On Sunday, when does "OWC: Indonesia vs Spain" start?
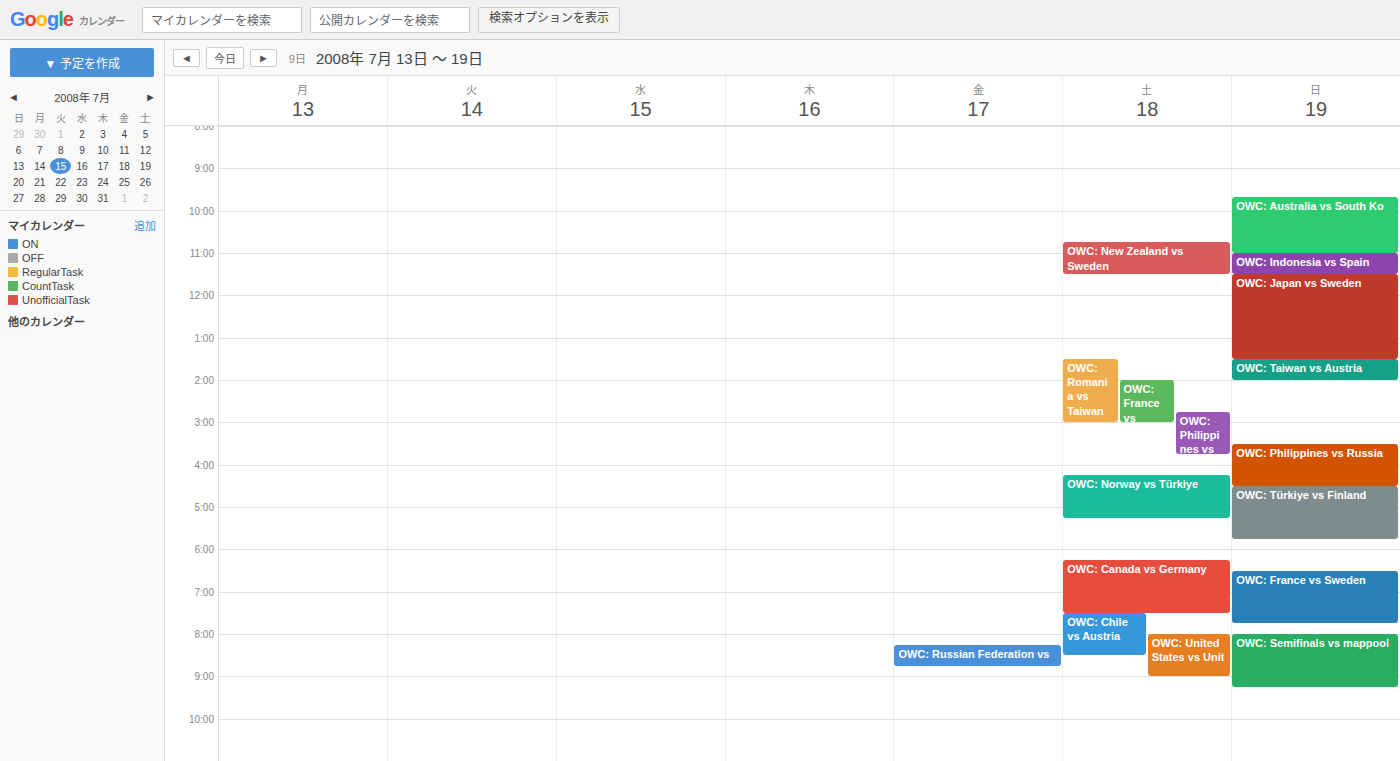
11:00 AM